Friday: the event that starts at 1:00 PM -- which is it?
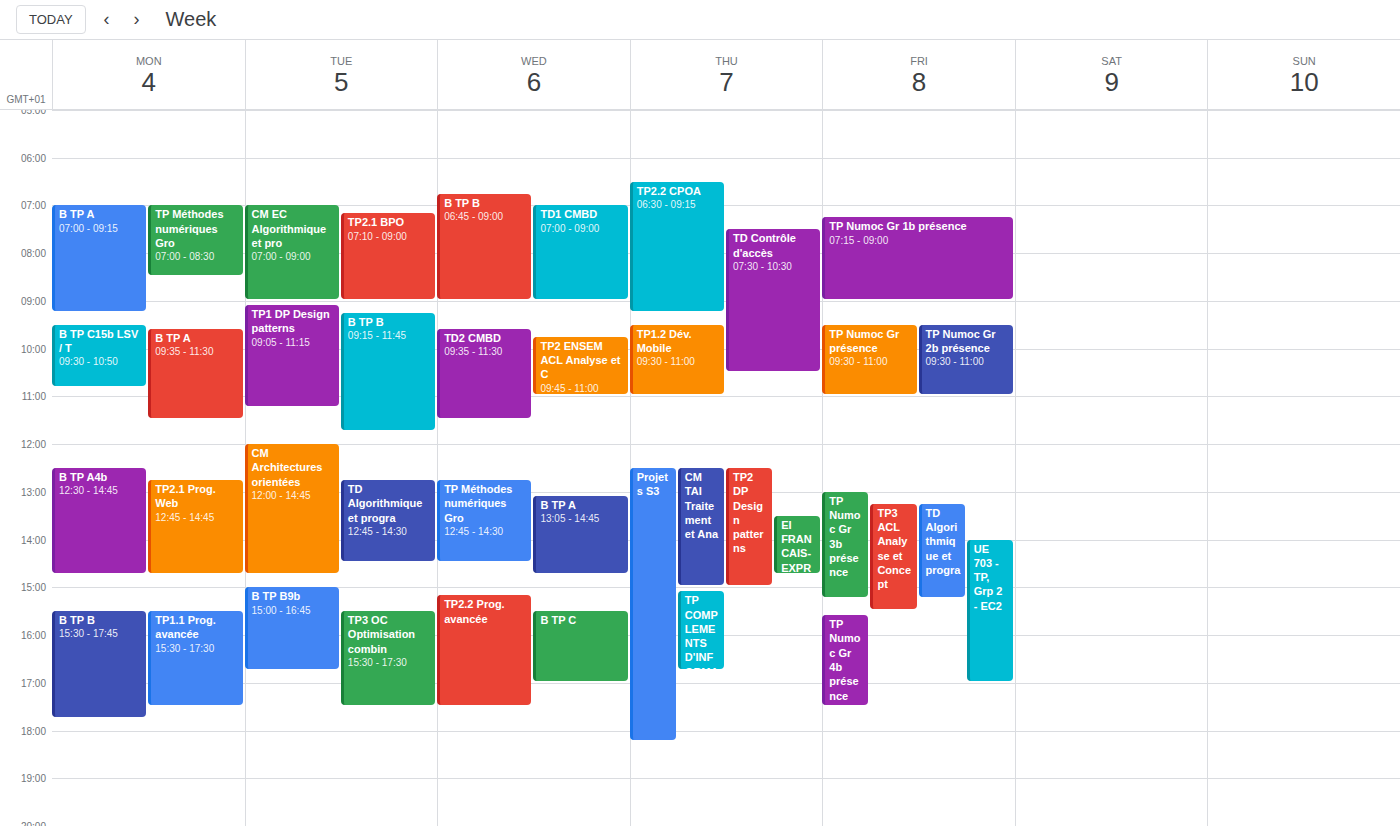
"TP Numoc Gr 3b présence"